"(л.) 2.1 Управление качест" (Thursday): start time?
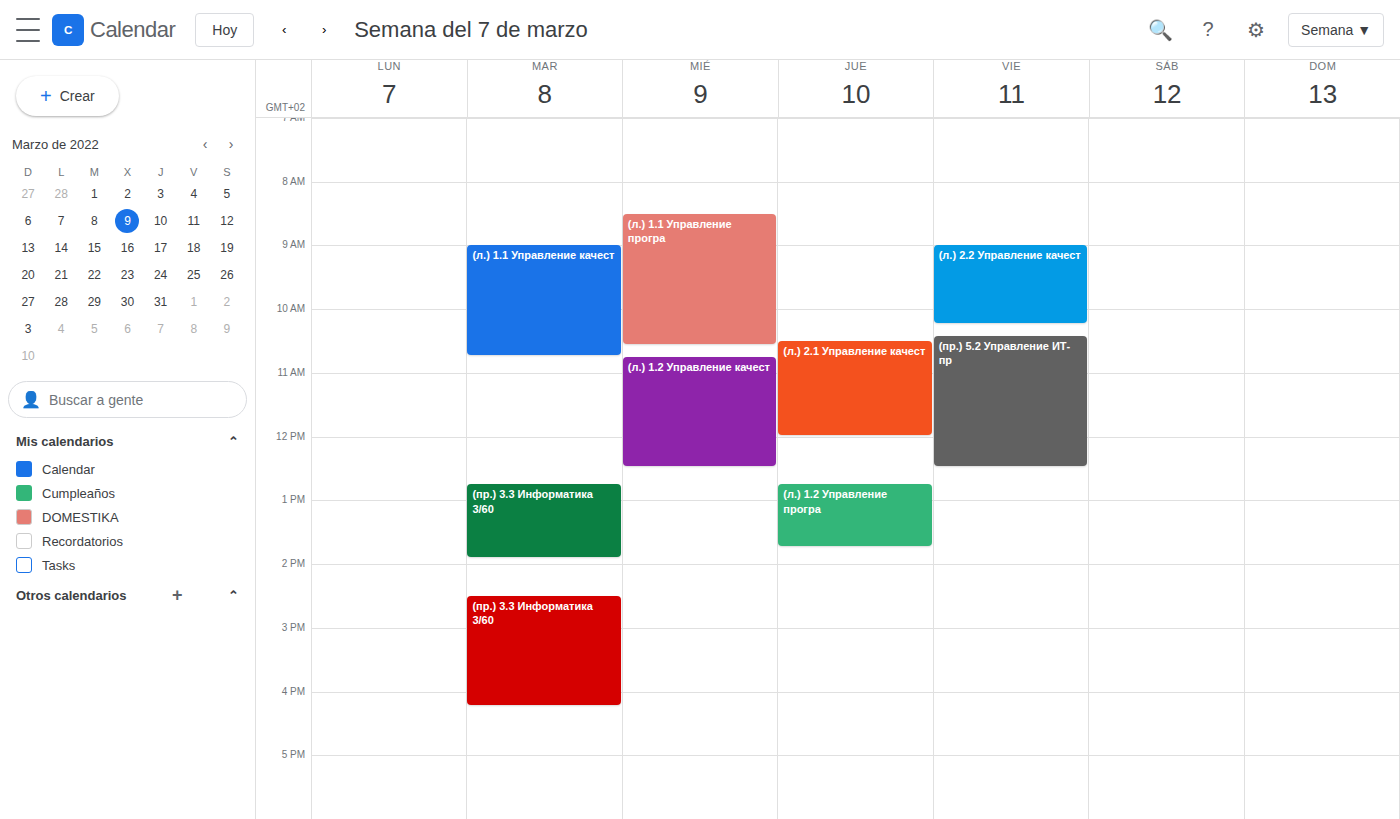
10:30 AM